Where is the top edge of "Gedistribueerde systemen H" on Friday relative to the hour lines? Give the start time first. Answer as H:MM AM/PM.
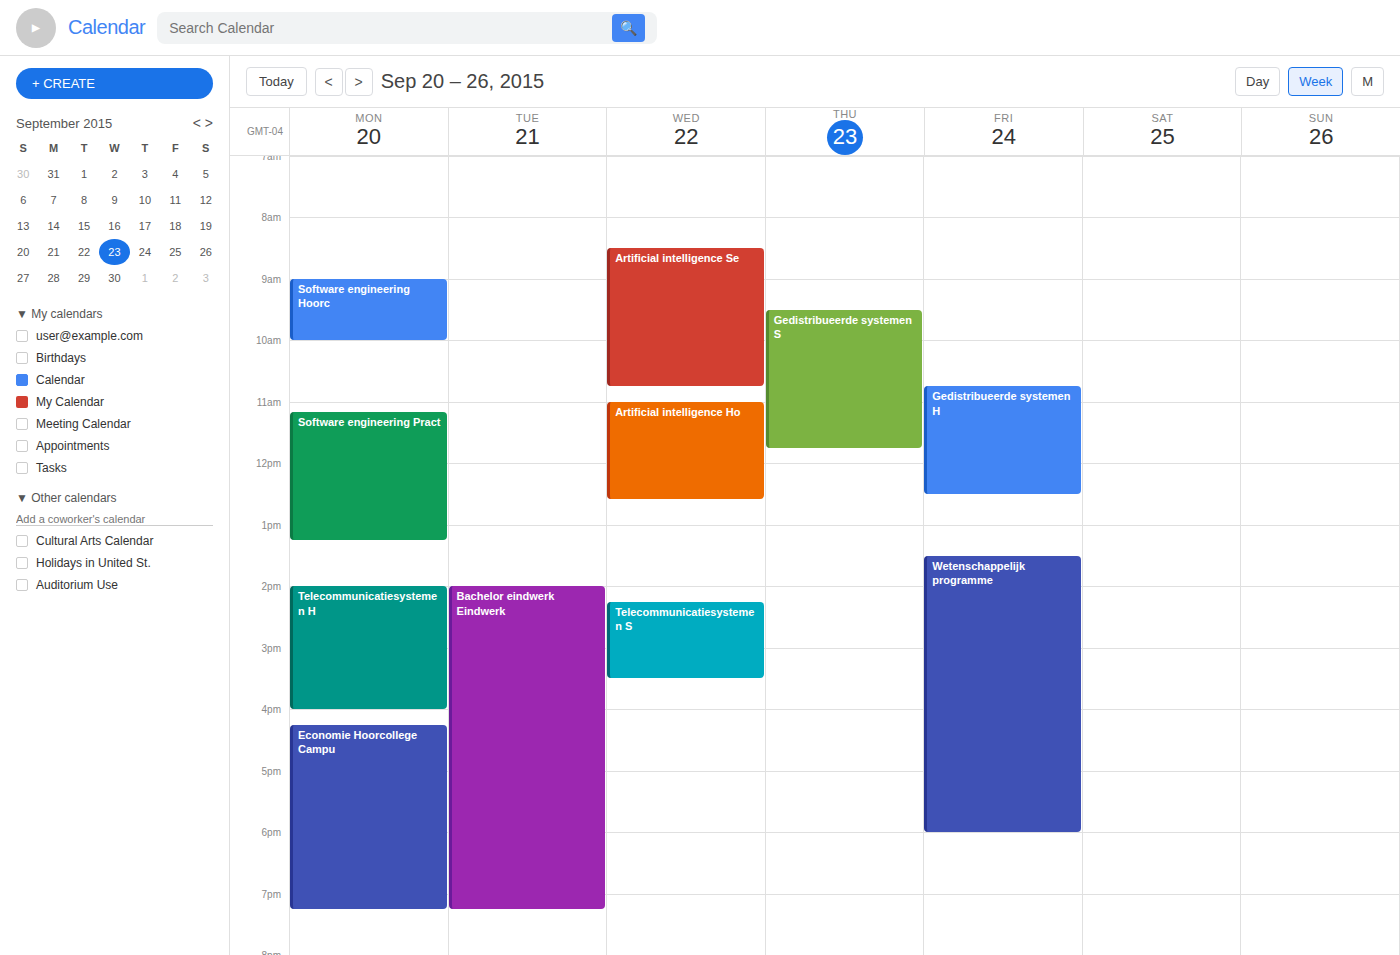
10:45 AM -- neither: three quarters of the way from the 10 AM line to the 11 AM line.